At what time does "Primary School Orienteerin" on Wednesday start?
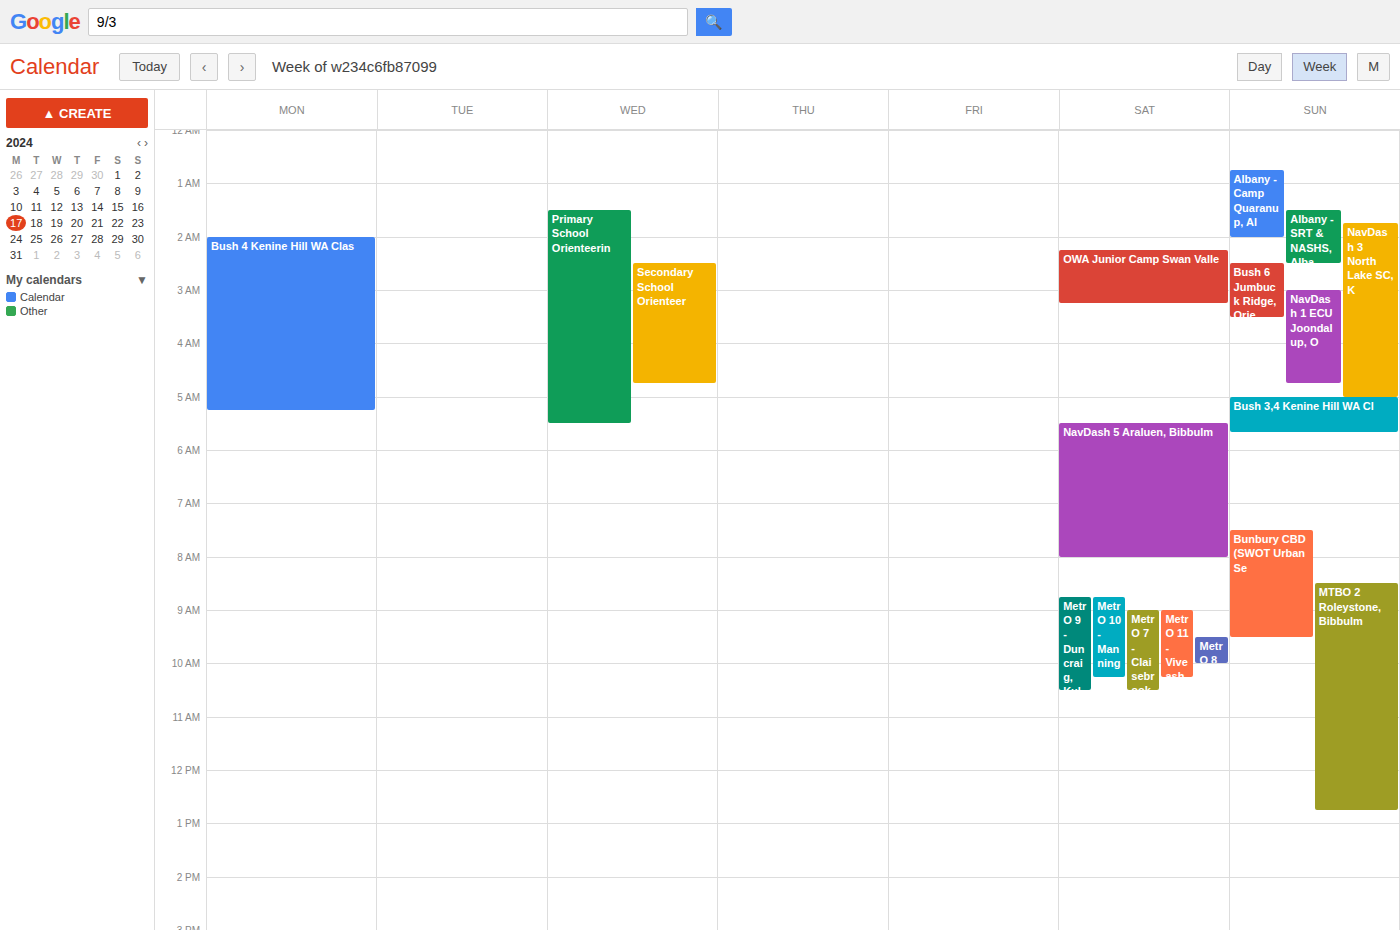
1:30 AM